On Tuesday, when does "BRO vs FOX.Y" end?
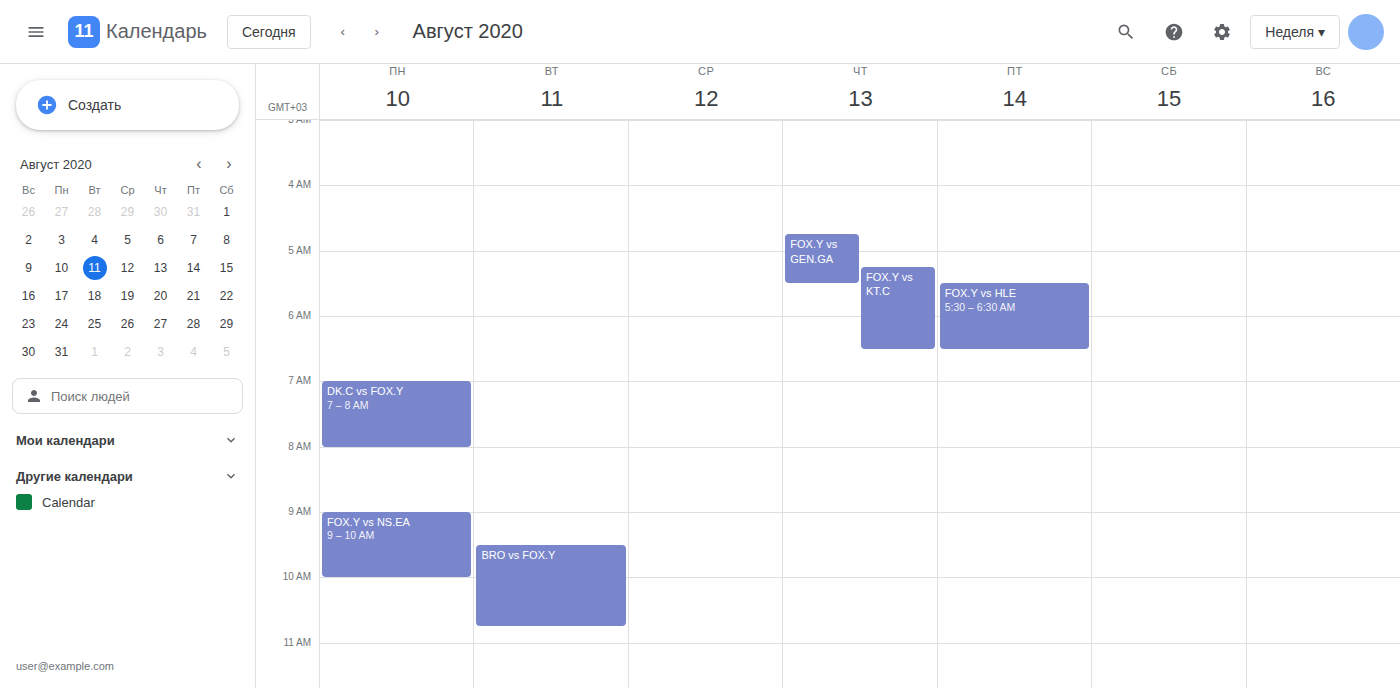
10:45 AM